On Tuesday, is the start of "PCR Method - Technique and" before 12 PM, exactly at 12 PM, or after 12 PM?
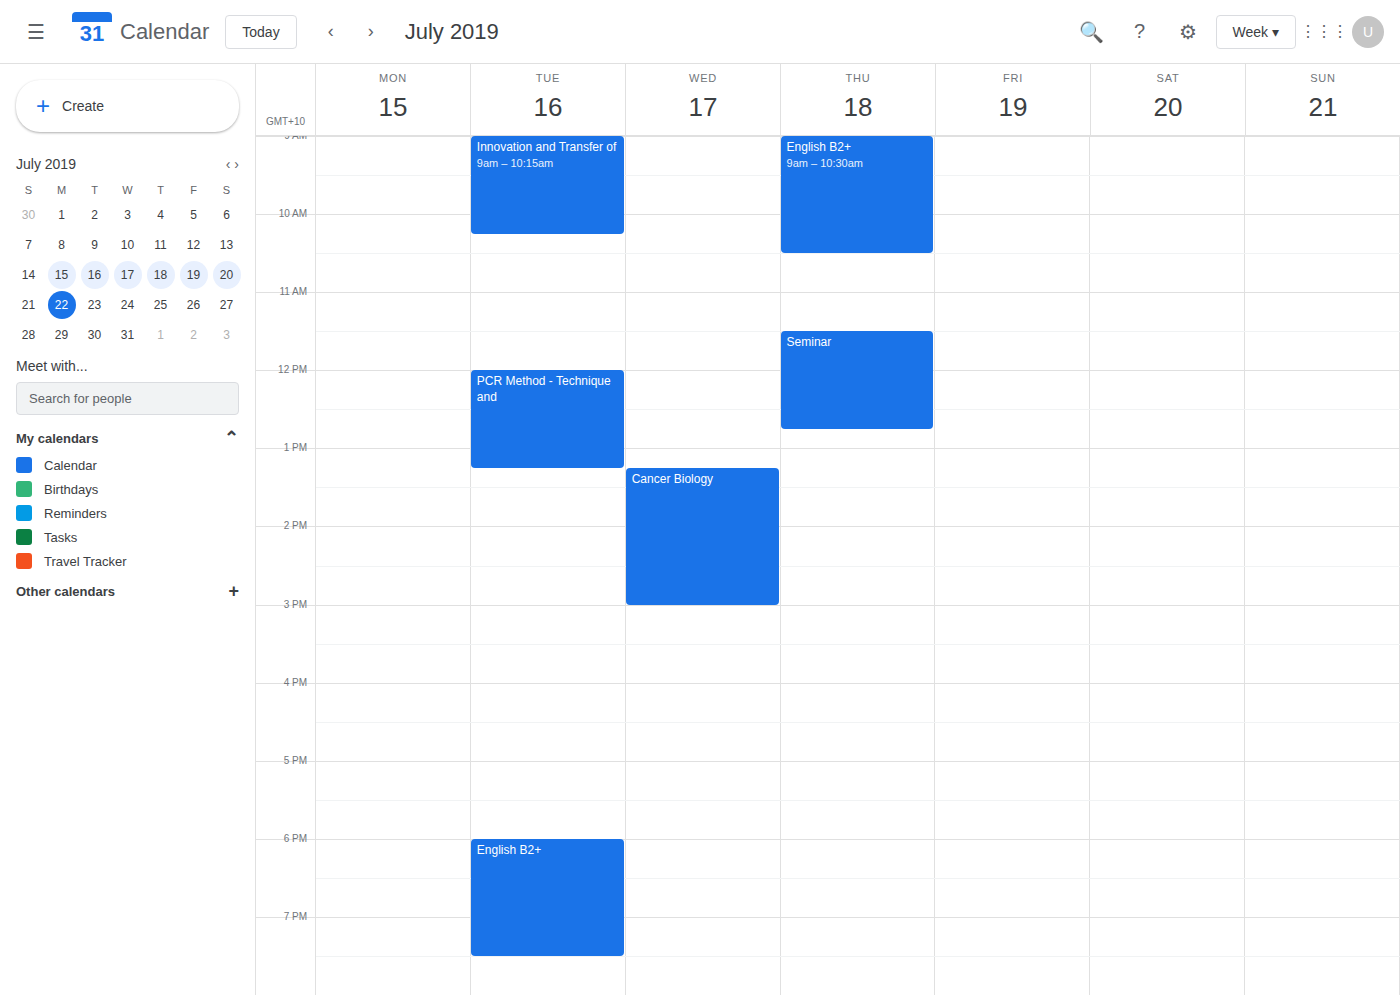
12:00 PM -- exactly at 12 PM, on the 12 PM line.